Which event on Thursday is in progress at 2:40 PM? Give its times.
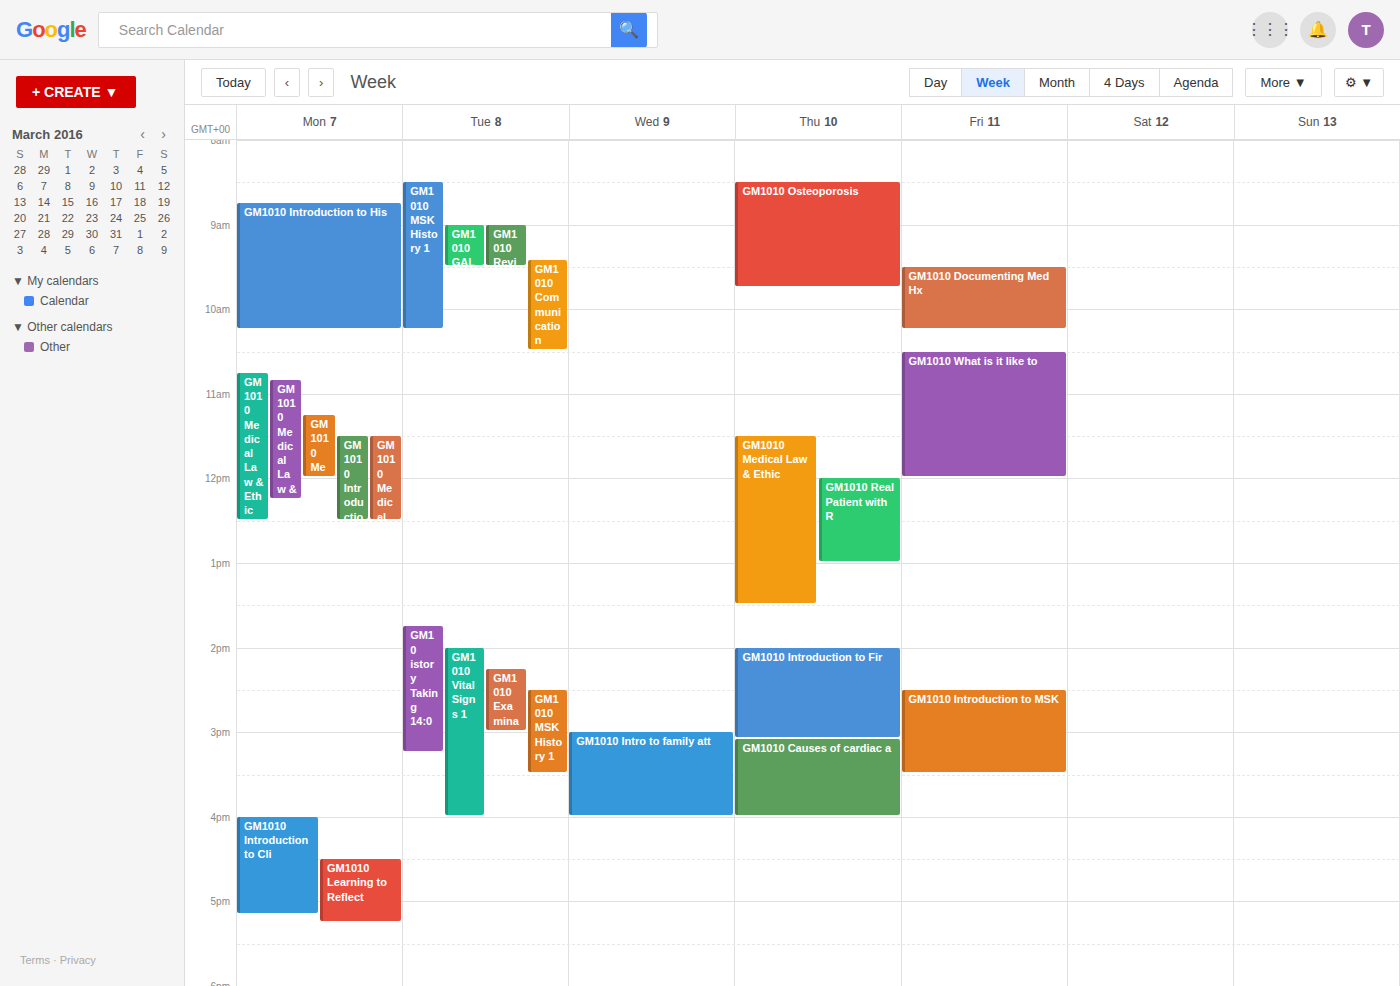
"GM1010 Introduction to Fir", 2:00 PM to 3:05 PM